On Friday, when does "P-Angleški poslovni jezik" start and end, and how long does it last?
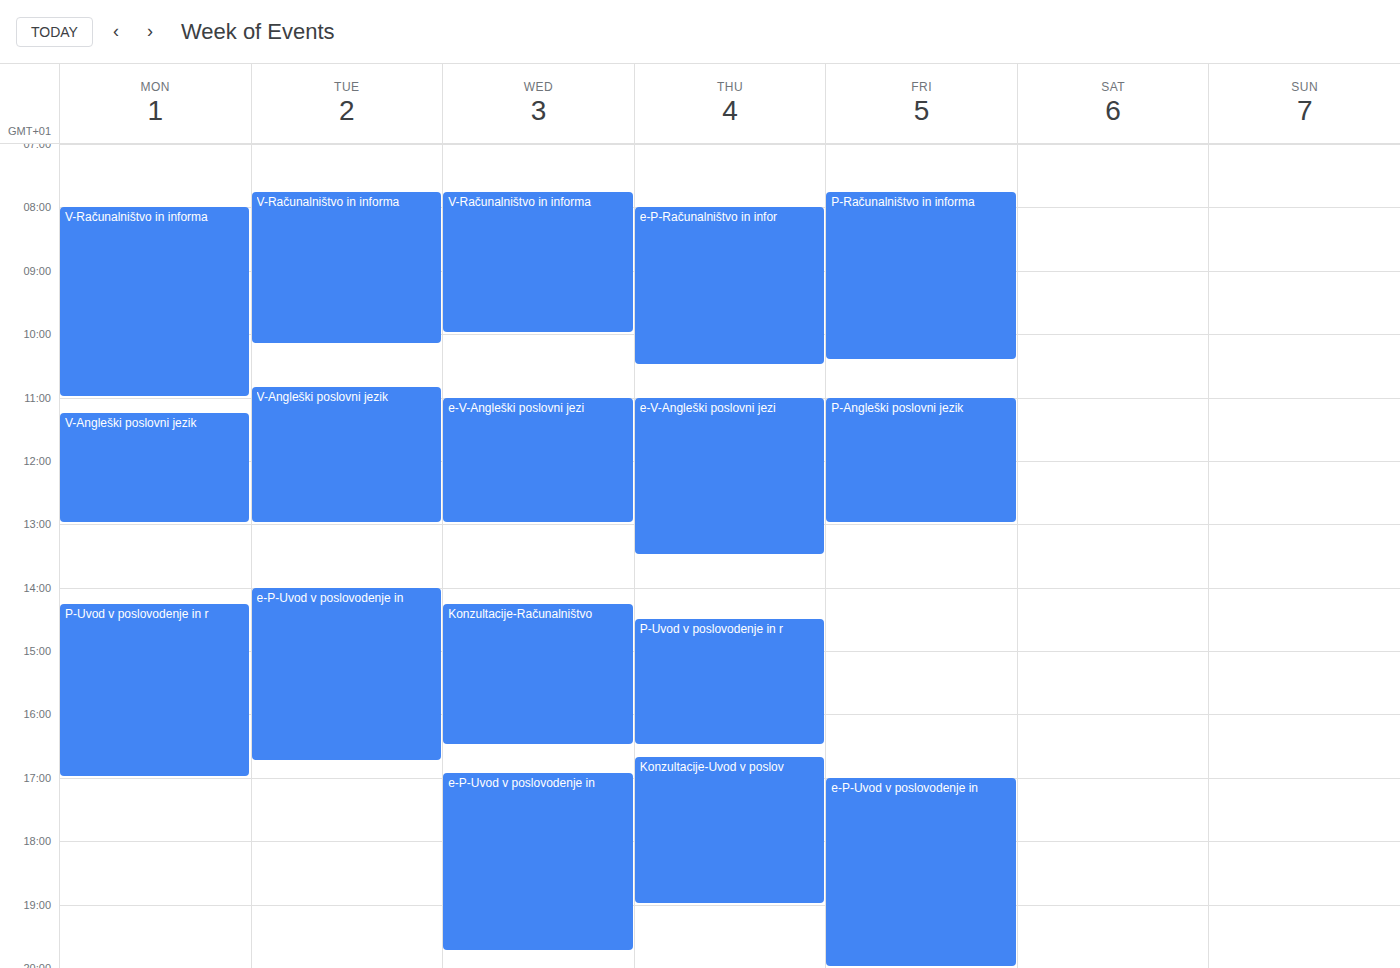
11:00 AM to 1:00 PM, 2 hours